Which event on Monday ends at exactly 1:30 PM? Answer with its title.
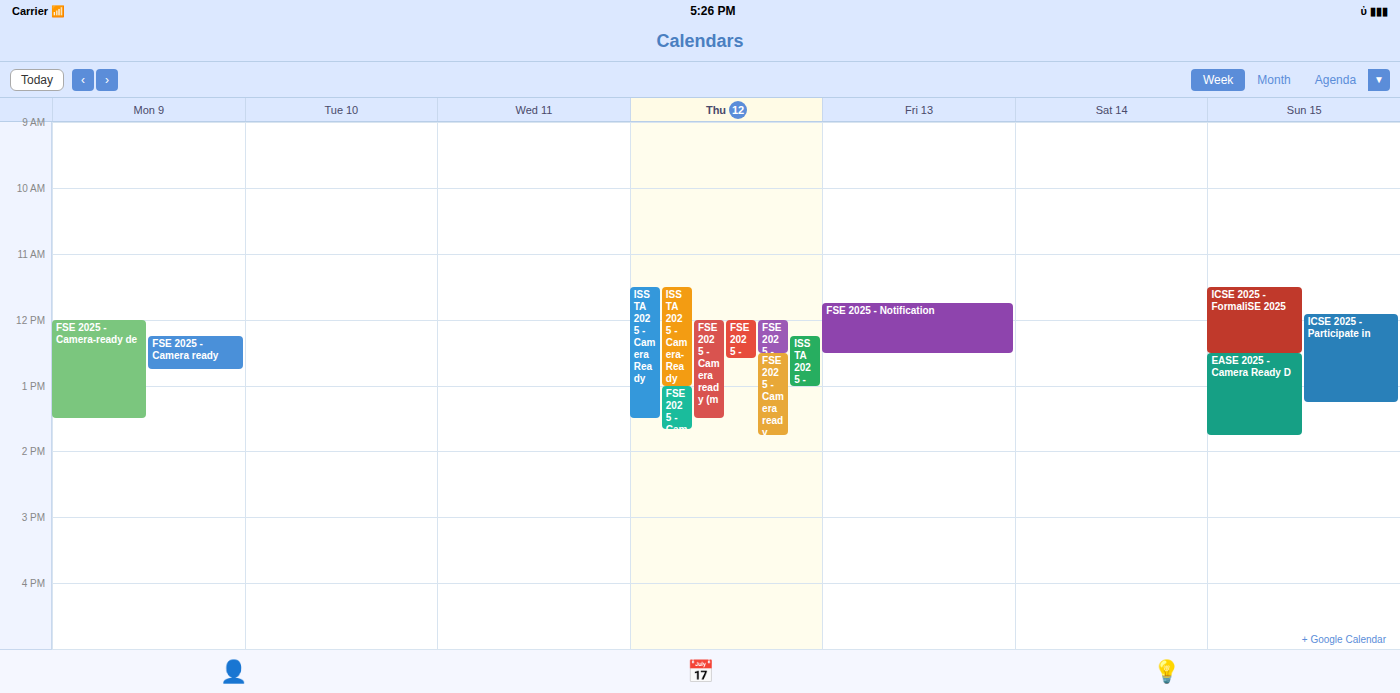
"FSE 2025 - Camera-ready de"